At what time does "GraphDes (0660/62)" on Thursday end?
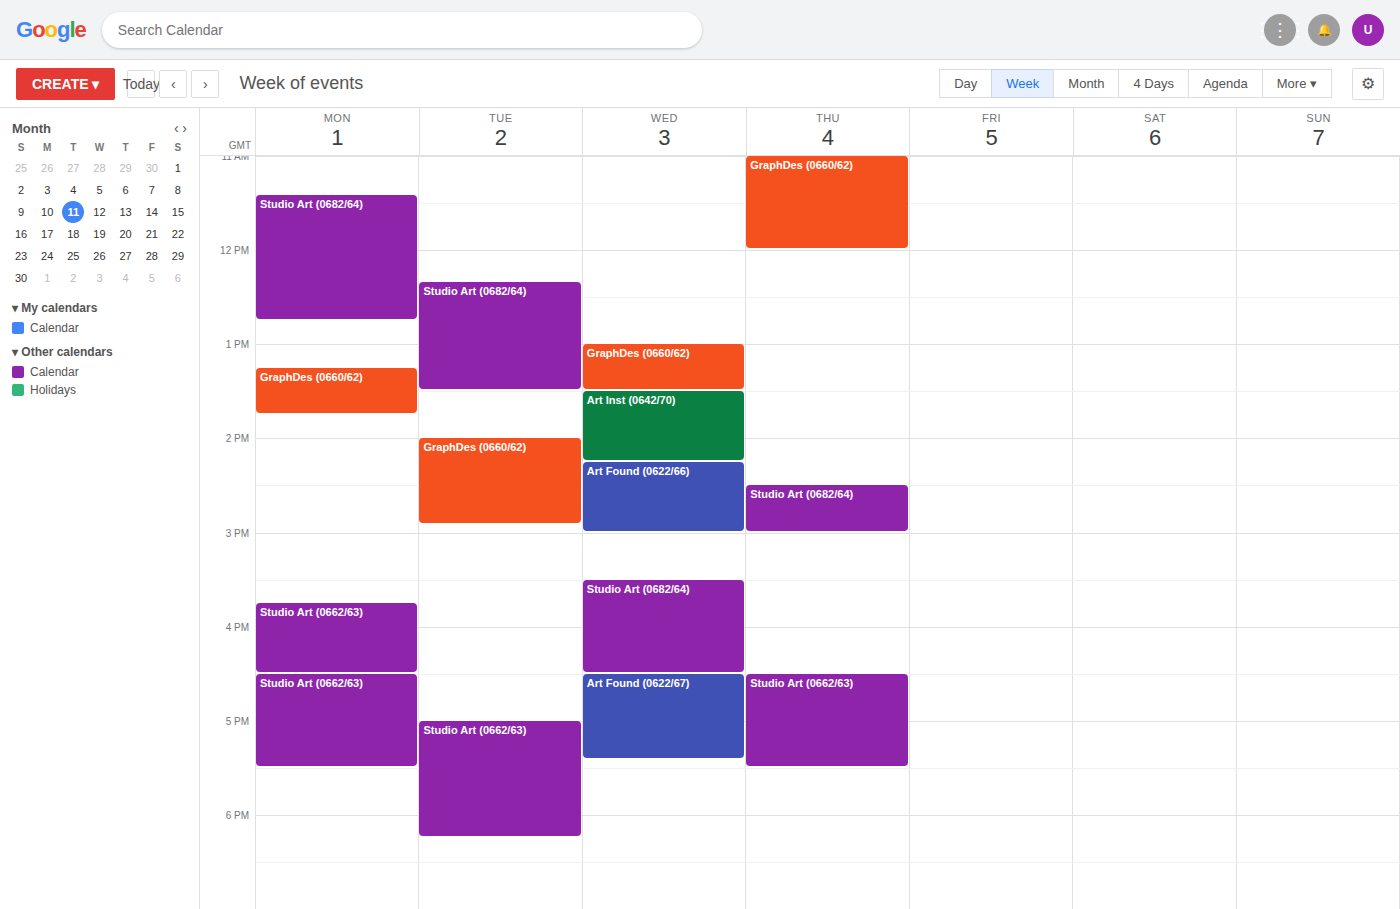
12:00 PM